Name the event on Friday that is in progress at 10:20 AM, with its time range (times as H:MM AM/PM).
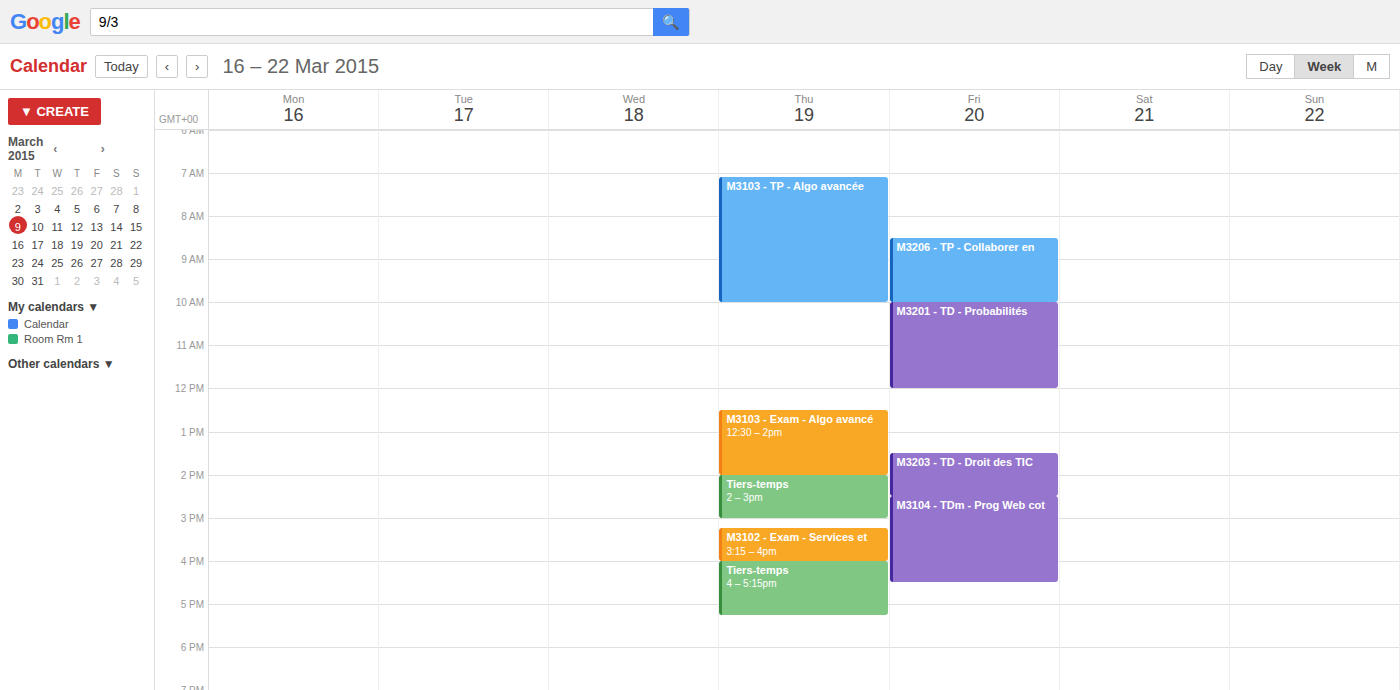
"M3201 - TD - Probabilités", 10:00 AM to 12:00 PM